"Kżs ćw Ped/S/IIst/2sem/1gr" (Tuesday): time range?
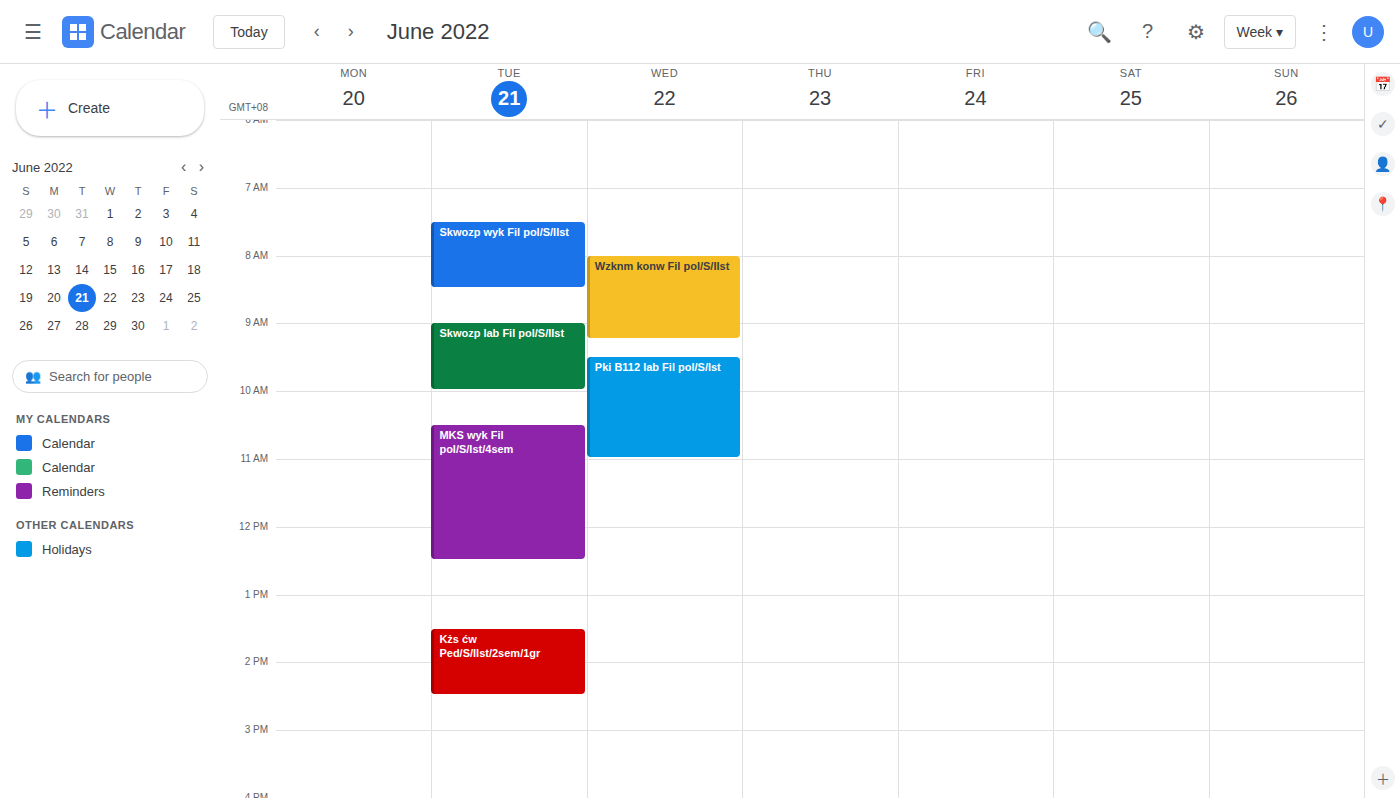
1:30 PM to 2:30 PM